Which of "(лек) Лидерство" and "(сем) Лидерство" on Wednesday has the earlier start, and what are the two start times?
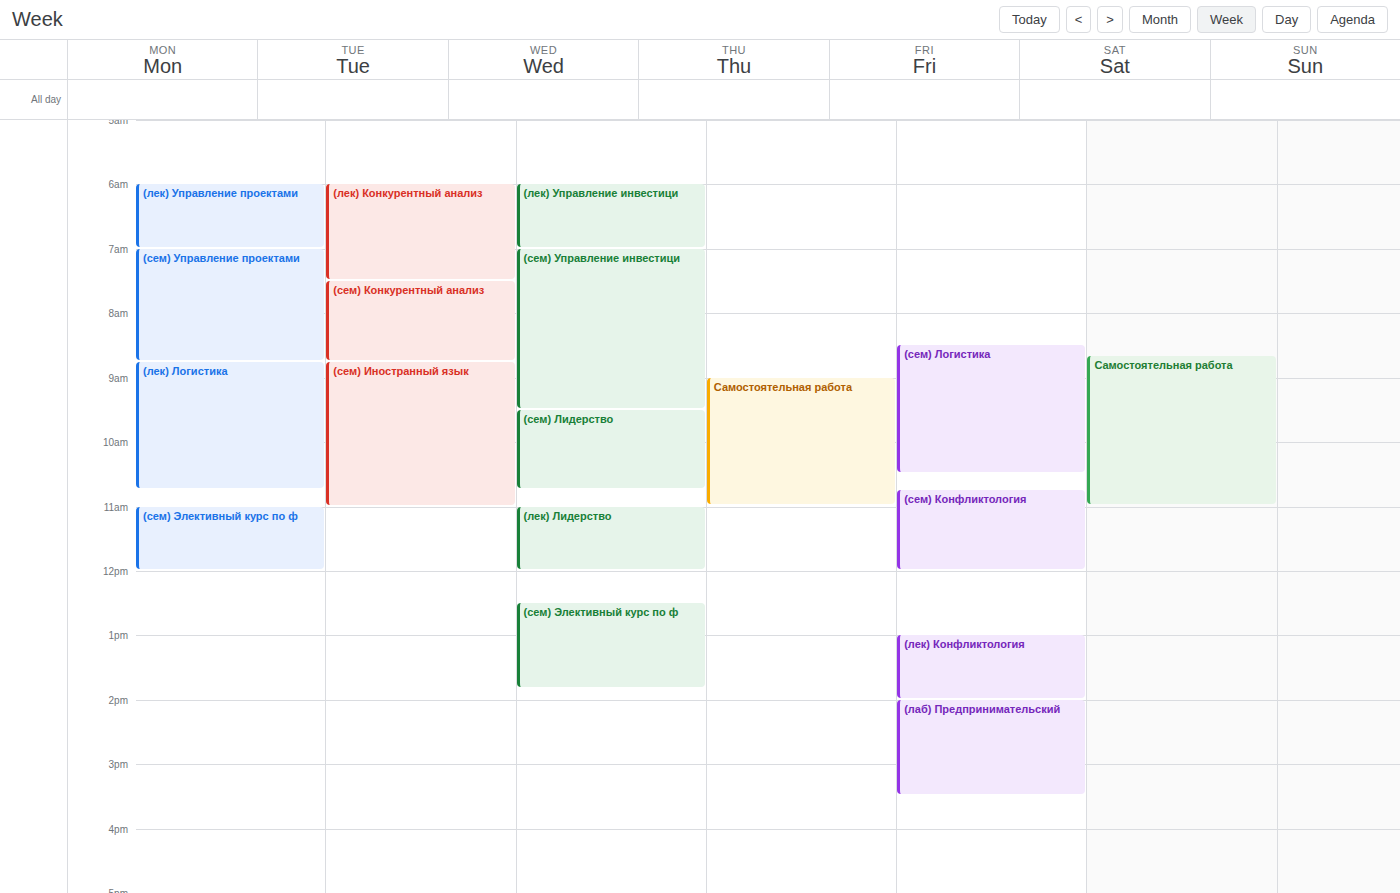
"(сем) Лидерство" 9:30 AM; "(лек) Лидерство" 11:00 AM.